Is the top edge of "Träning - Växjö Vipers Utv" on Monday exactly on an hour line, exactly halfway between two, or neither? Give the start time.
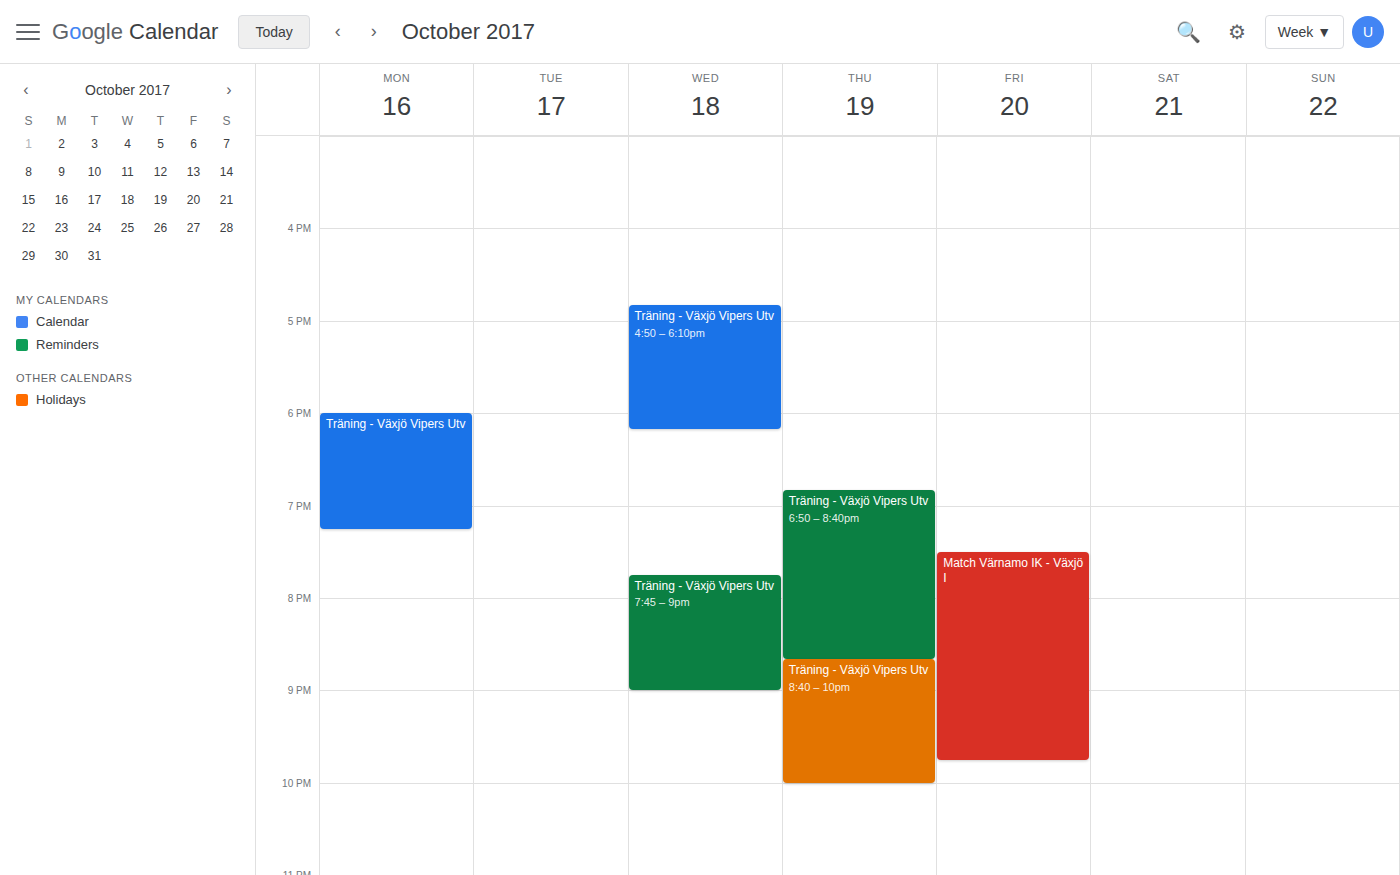
6:00 PM -- exactly on the 6 PM line.